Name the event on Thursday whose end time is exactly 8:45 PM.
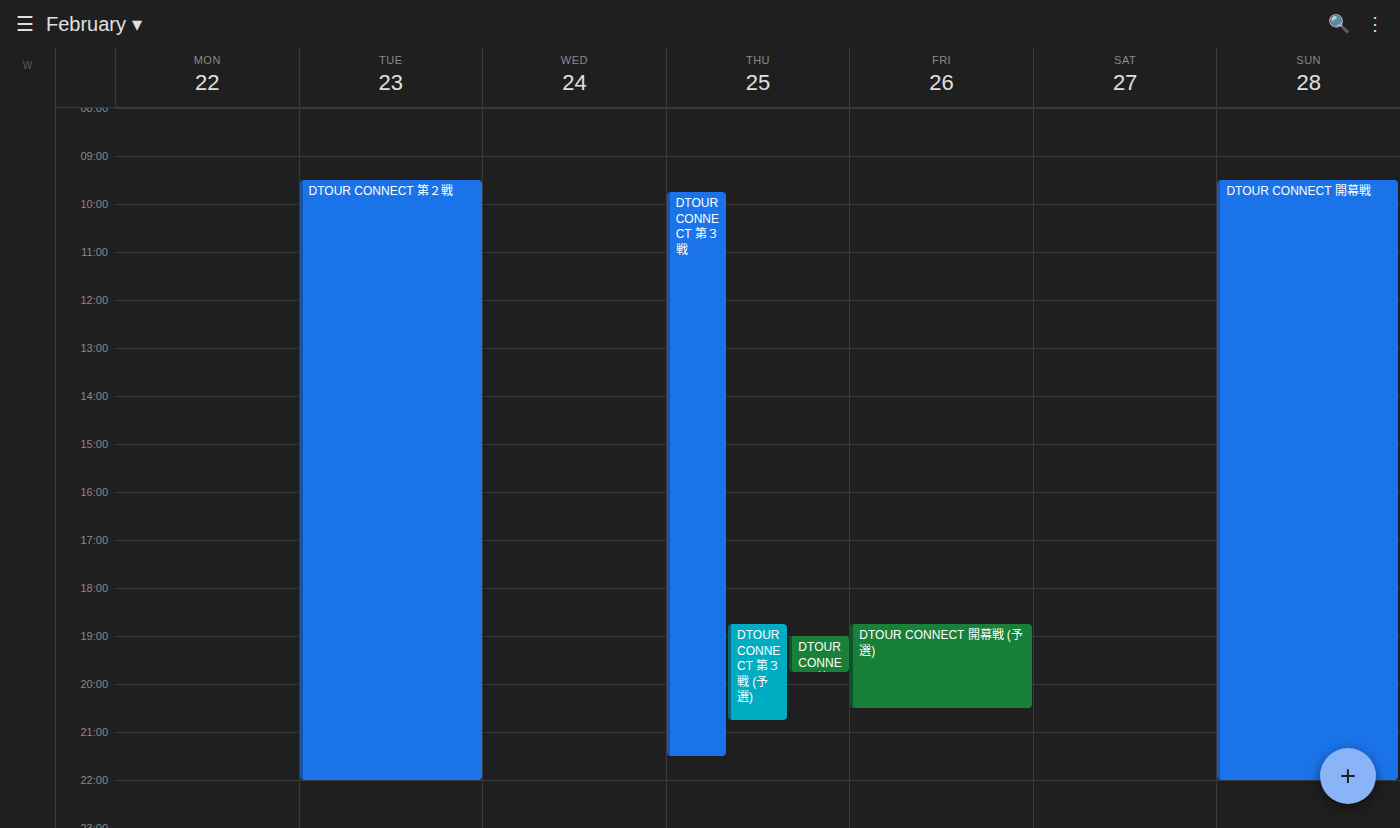
"DTOUR CONNECT 第３戦 (予選)"